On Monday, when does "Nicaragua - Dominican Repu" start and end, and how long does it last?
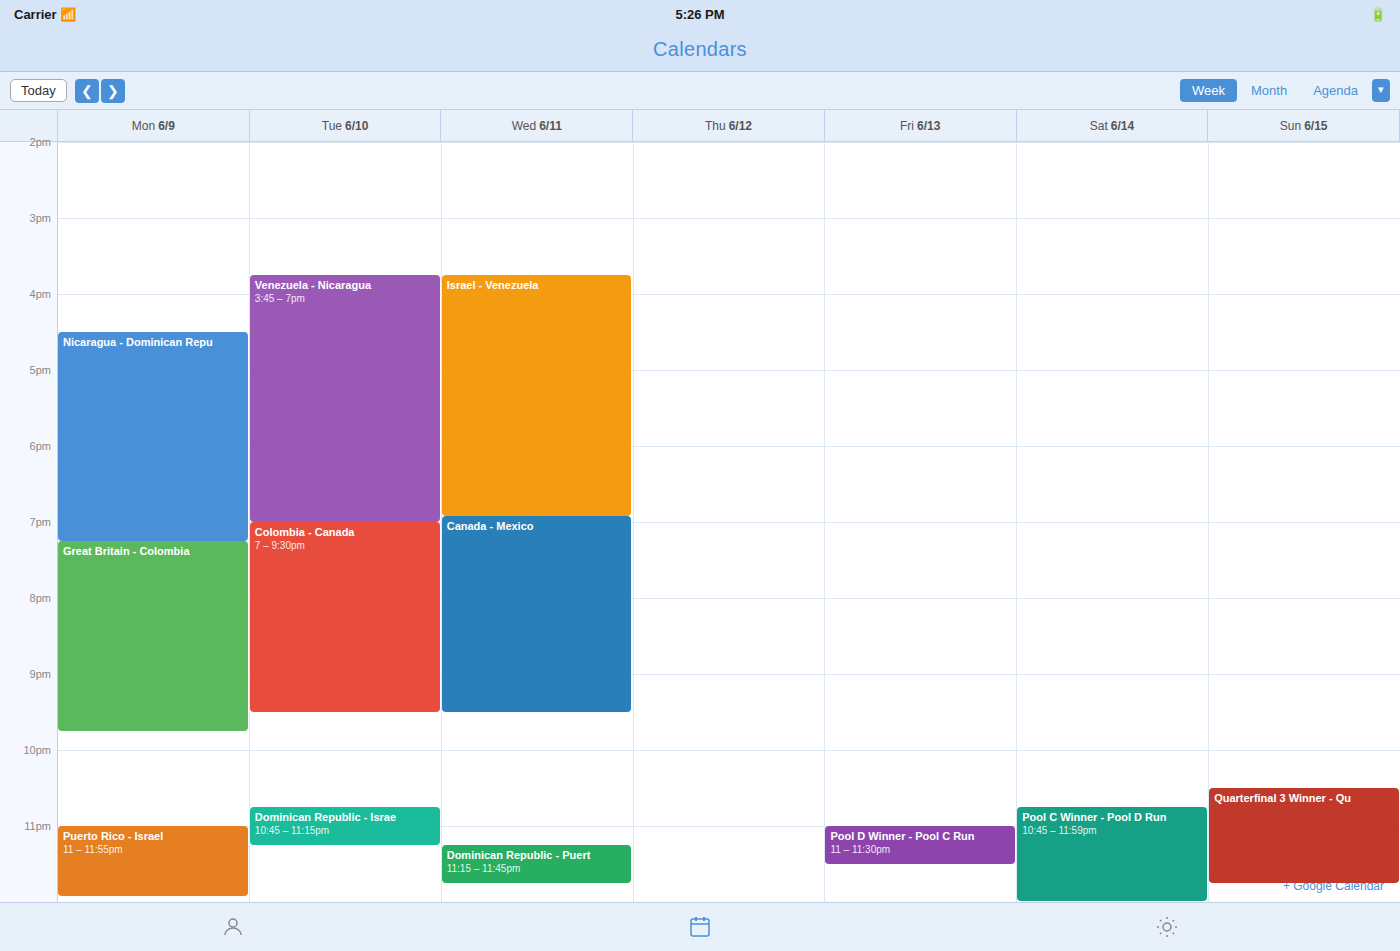
4:30 PM to 7:15 PM, 2 hours 45 minutes